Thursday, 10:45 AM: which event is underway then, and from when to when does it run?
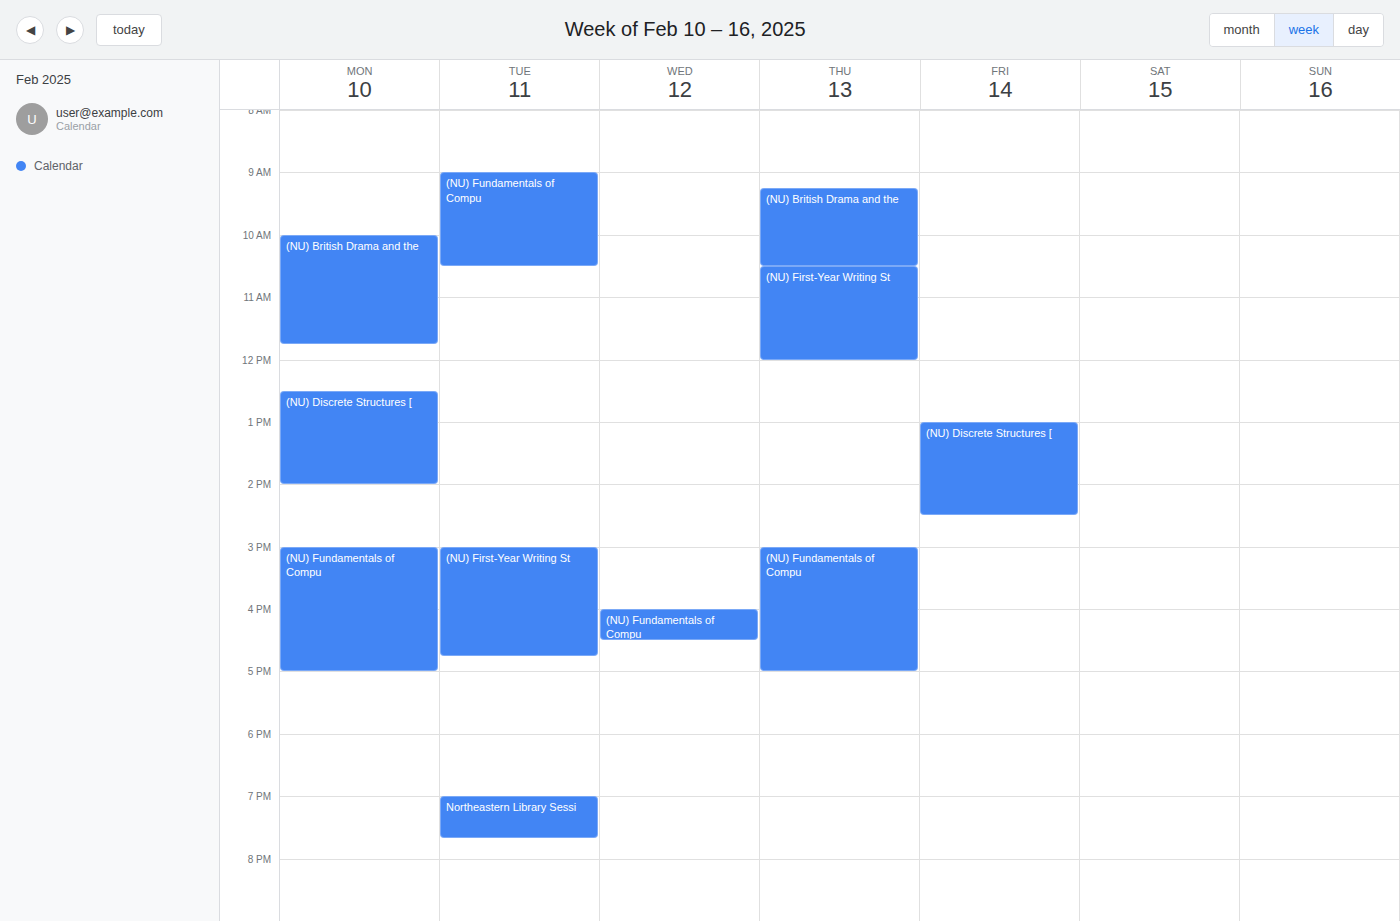
"(NU) First-Year Writing St", 10:30 AM to 12:00 PM